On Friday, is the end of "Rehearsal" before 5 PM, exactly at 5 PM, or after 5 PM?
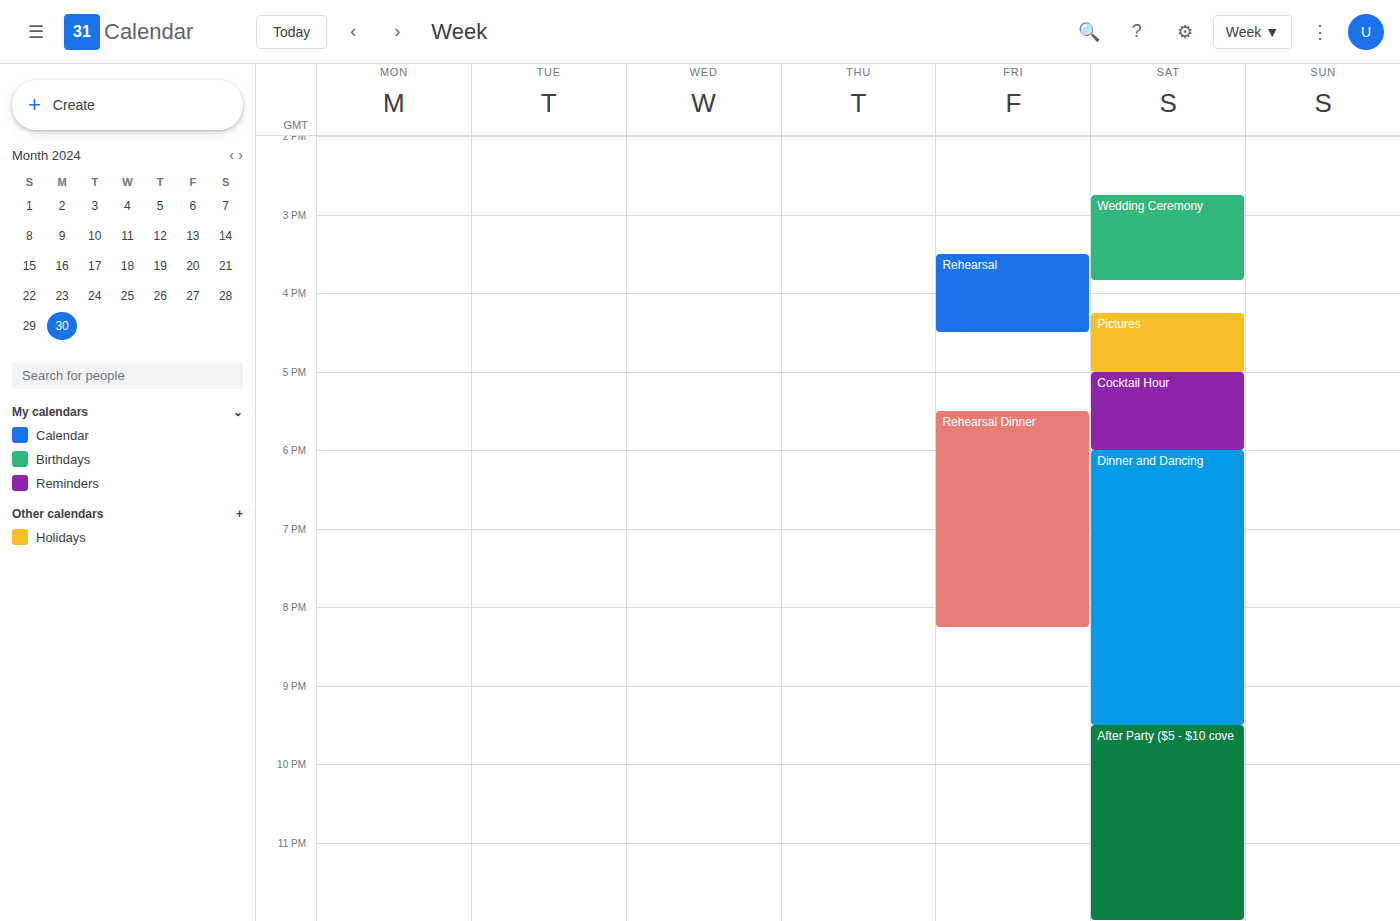
4:30 PM -- before 5 PM, 30 minutes above the 5 PM line.